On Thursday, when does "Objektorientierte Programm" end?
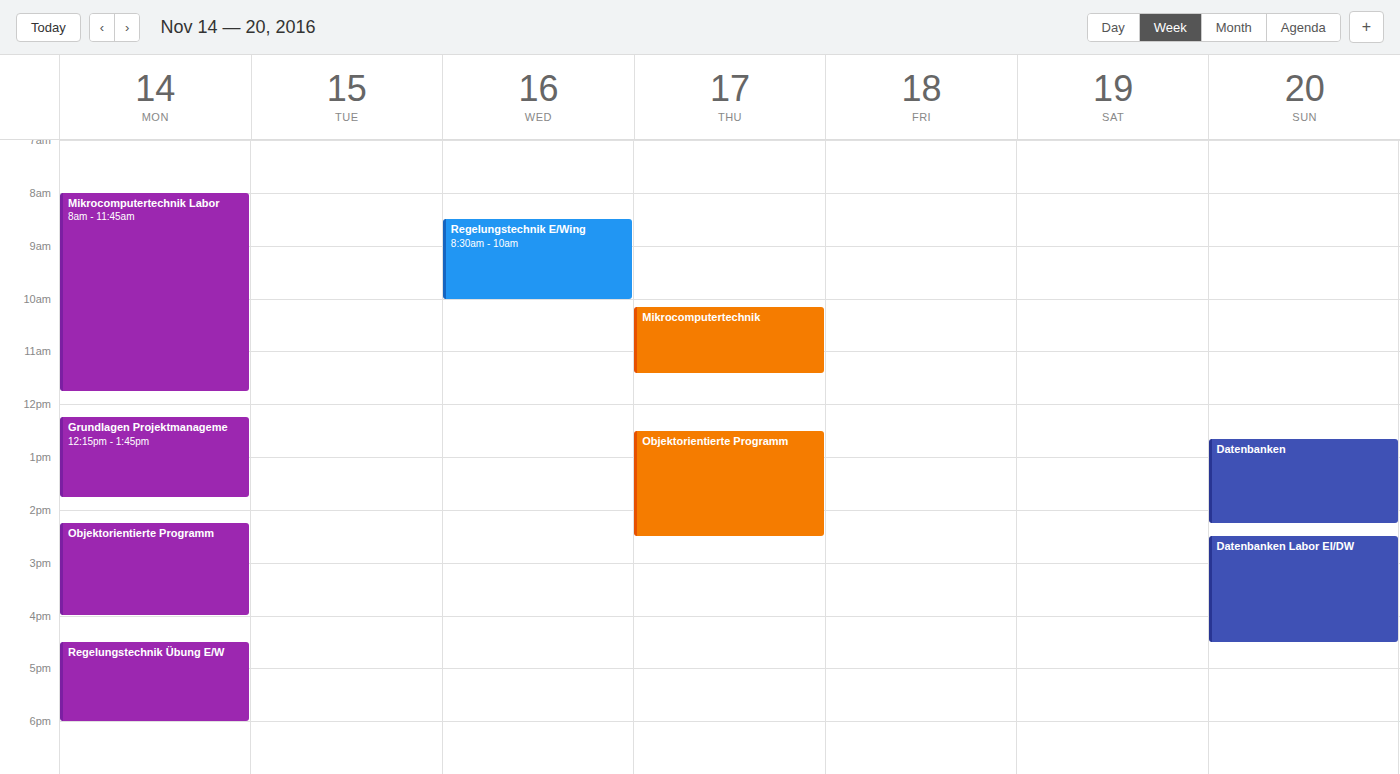
14:30